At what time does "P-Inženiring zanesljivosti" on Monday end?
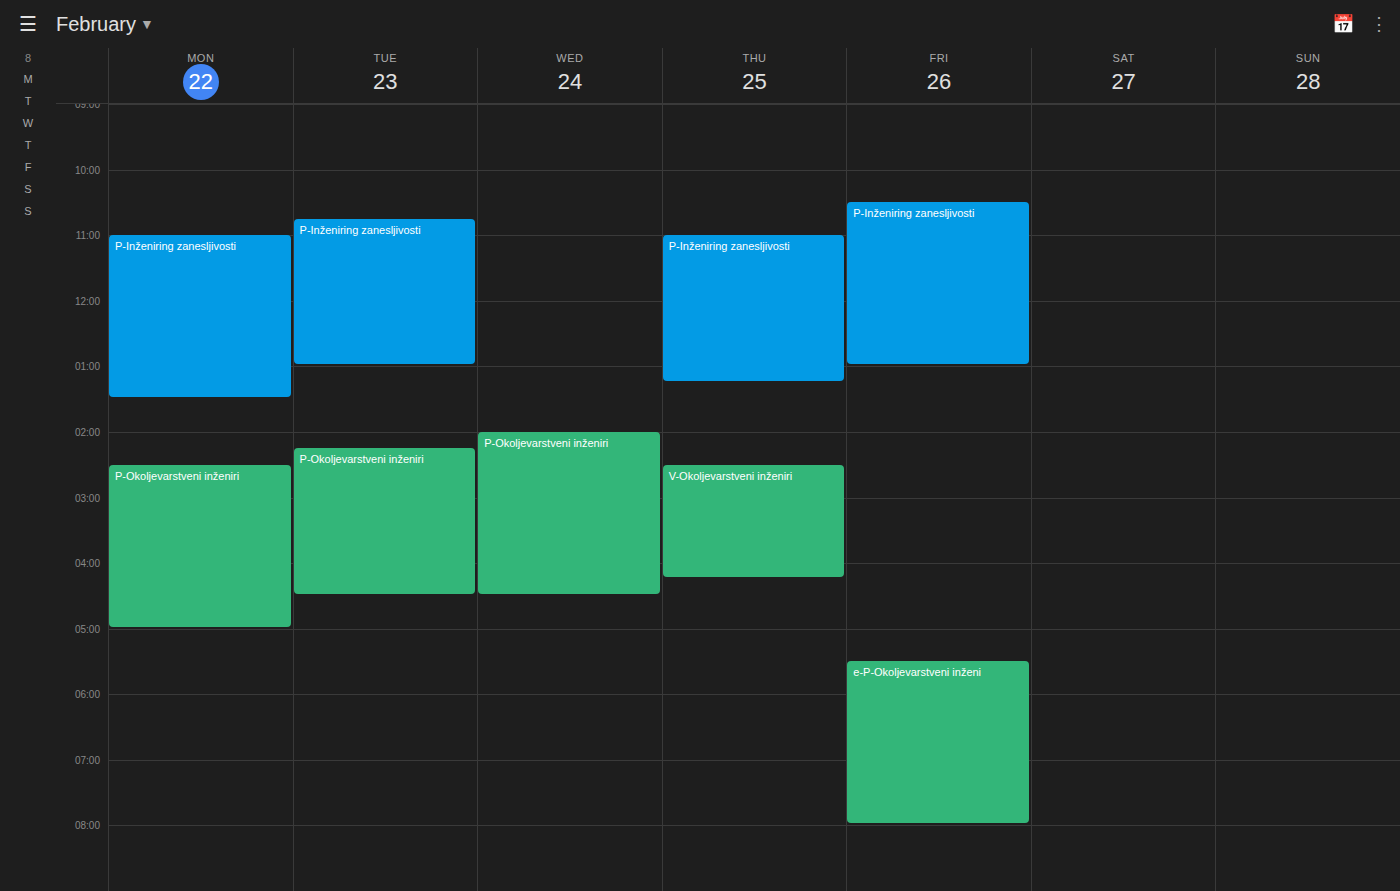
1:30 PM